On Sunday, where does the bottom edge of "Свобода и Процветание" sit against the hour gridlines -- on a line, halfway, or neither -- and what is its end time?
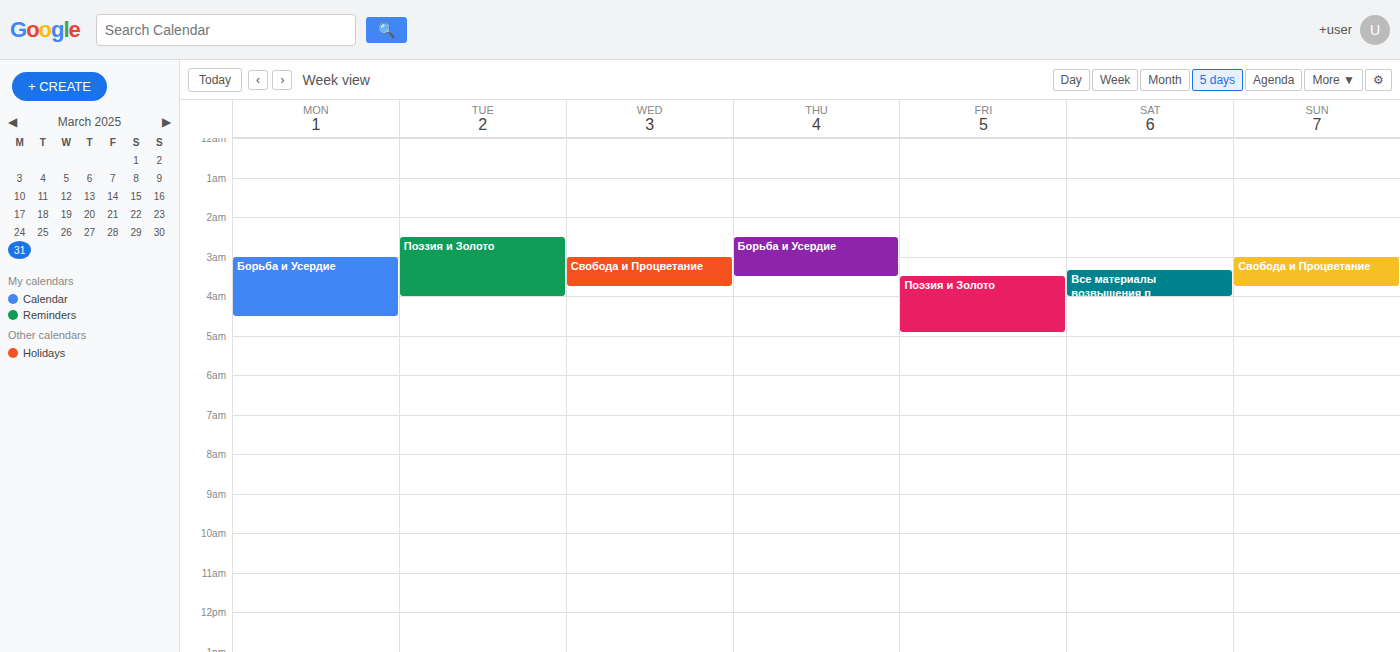
3:45 AM -- neither: three quarters of the way from the 3 AM line to the 4 AM line.